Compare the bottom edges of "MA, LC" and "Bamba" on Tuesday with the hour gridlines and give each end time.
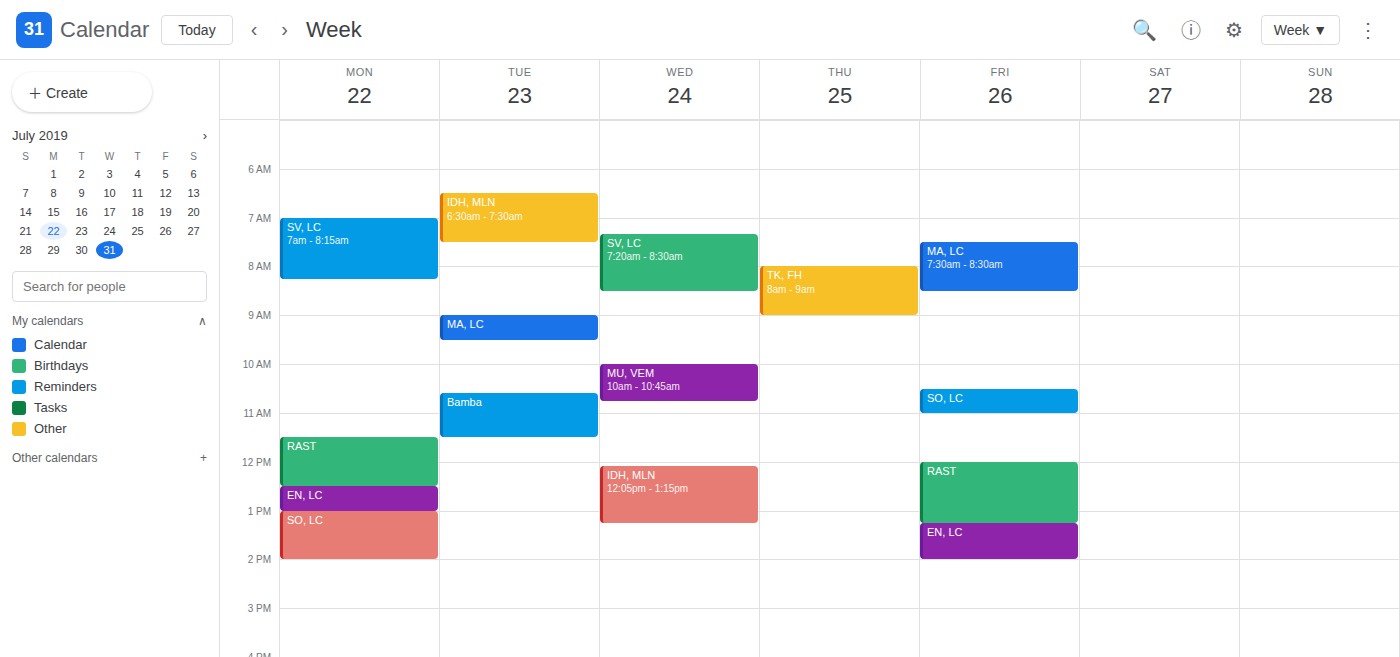
"MA, LC": 9:30 AM, halfway between the 9 AM and 10 AM lines. "Bamba": 11:30 AM, halfway between the 11 AM and 12 PM lines.